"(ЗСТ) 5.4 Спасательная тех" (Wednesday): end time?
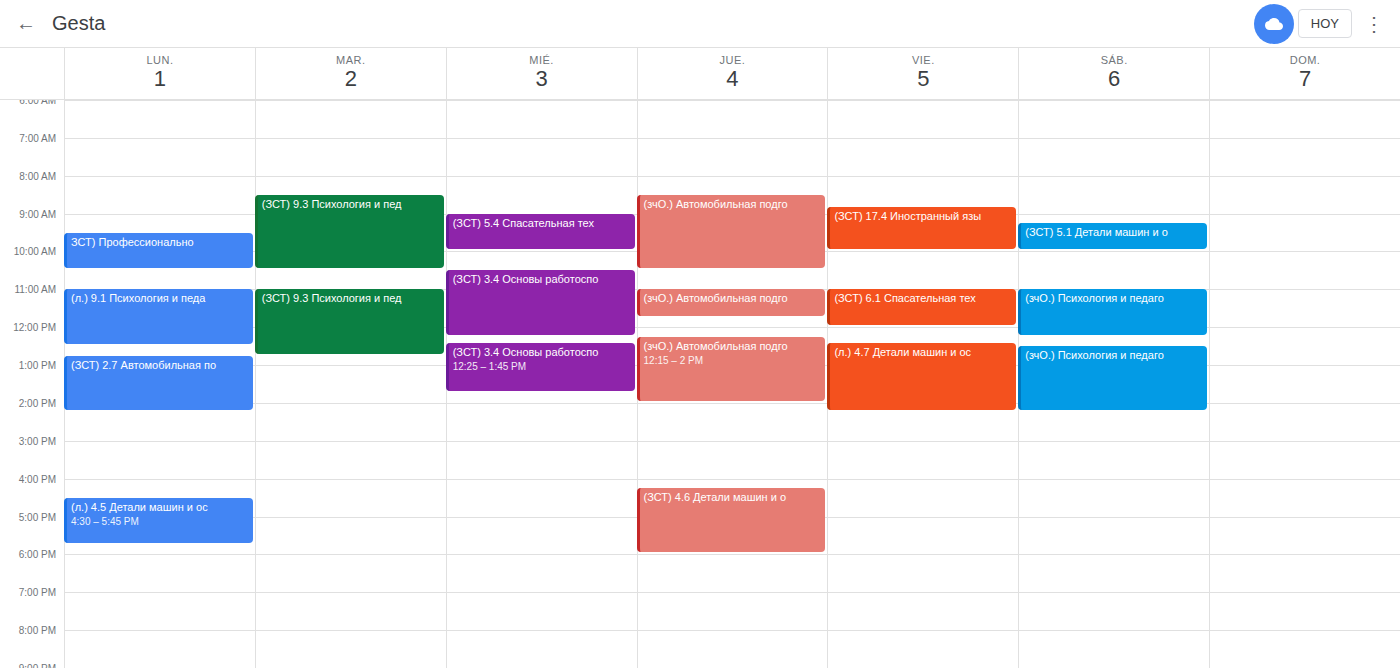
10:00 AM